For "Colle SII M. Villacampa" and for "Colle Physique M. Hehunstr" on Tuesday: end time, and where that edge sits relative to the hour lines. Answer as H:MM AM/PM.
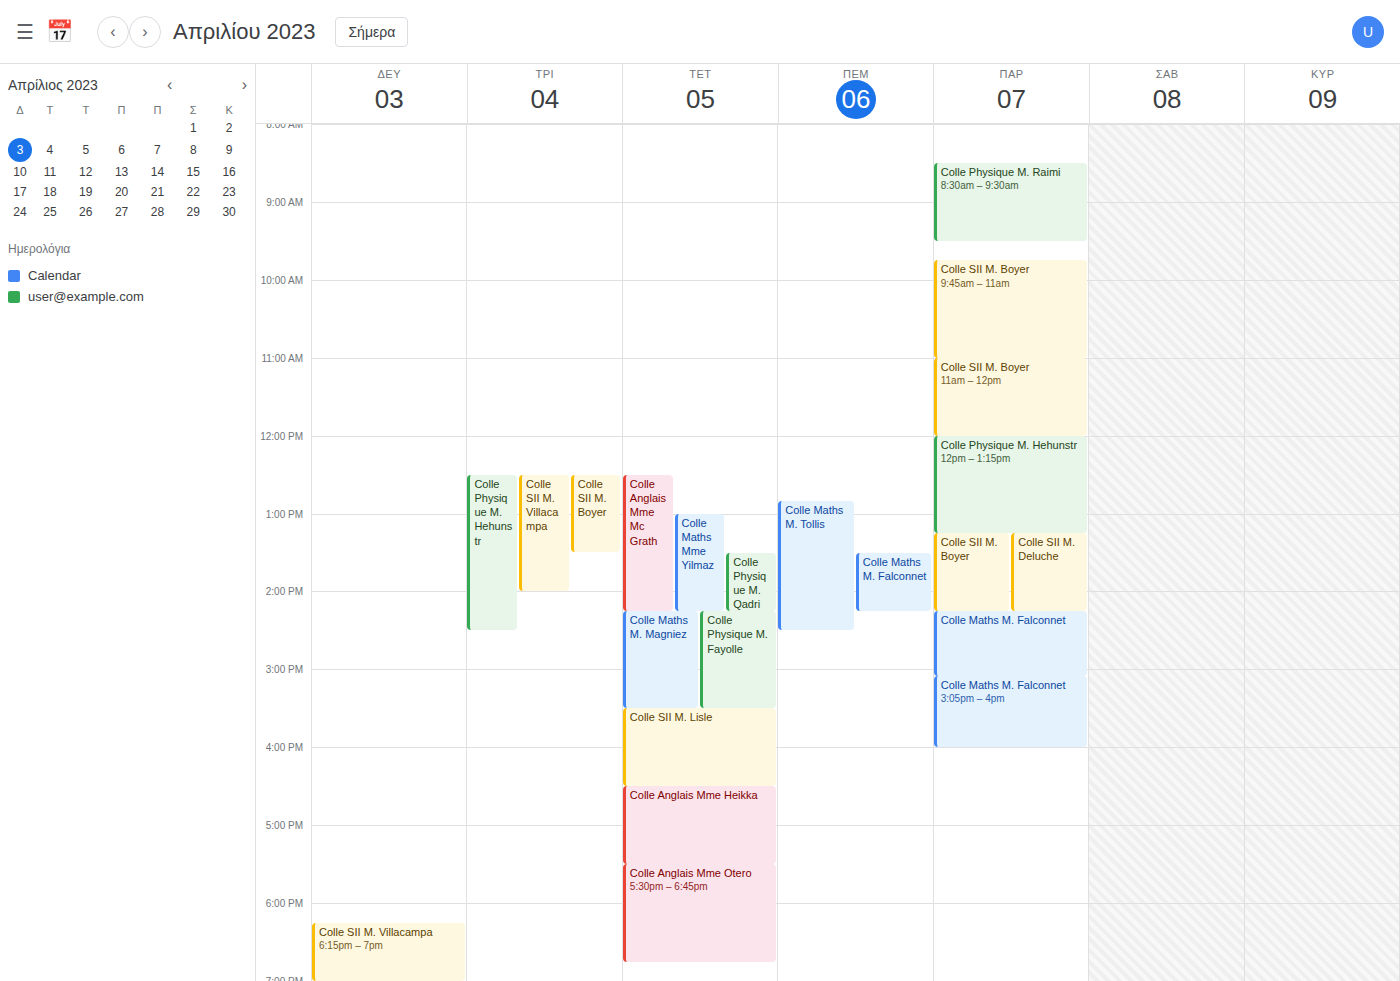
"Colle SII M. Villacampa": 2:00 PM, exactly on the 2 PM line. "Colle Physique M. Hehunstr": 2:30 PM, halfway between the 2 PM and 3 PM lines.